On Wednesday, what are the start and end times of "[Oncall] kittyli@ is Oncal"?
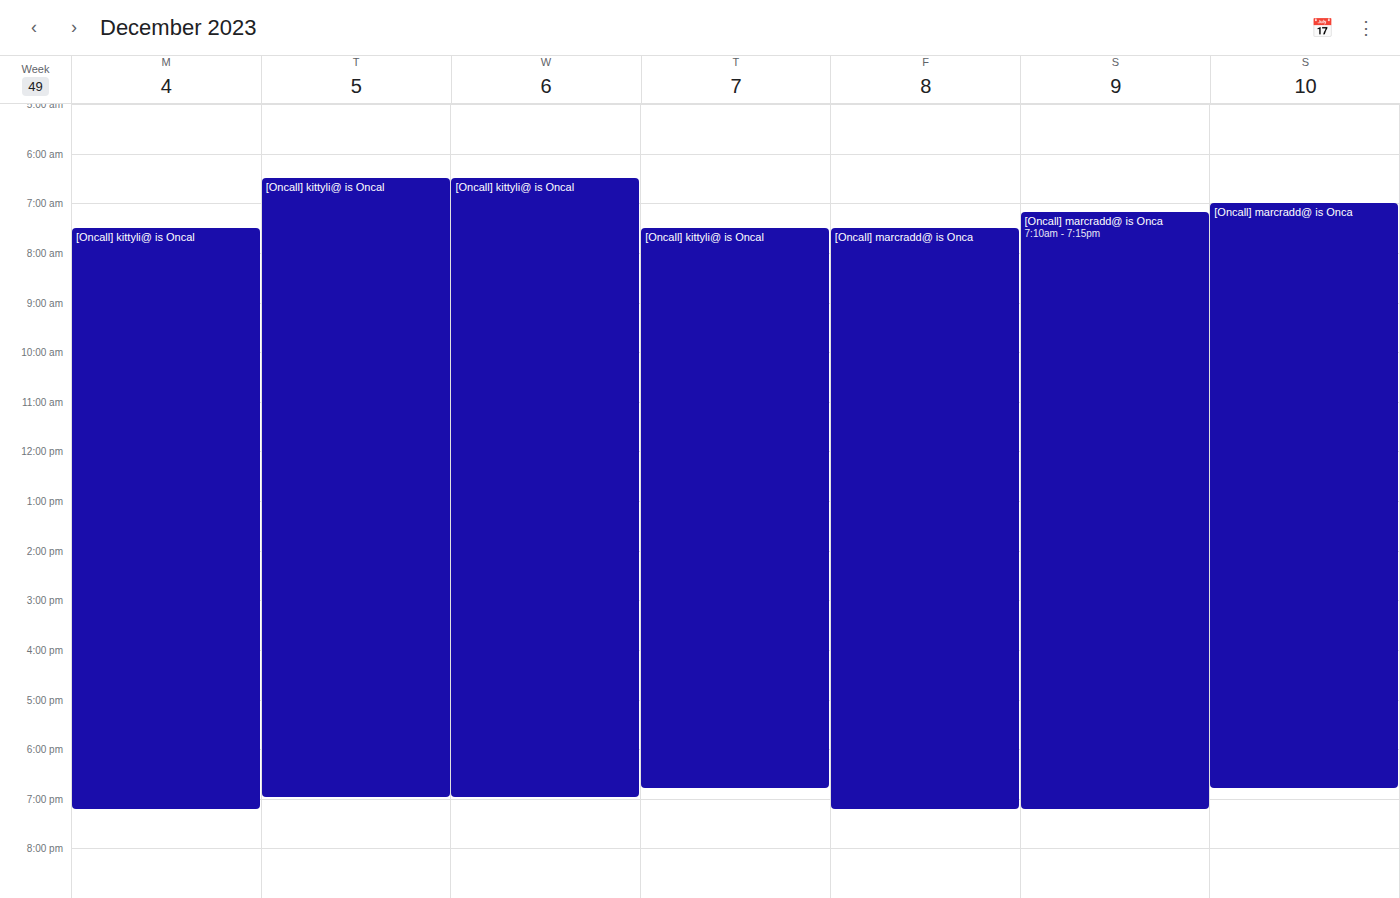
6:30 AM to 7:00 PM